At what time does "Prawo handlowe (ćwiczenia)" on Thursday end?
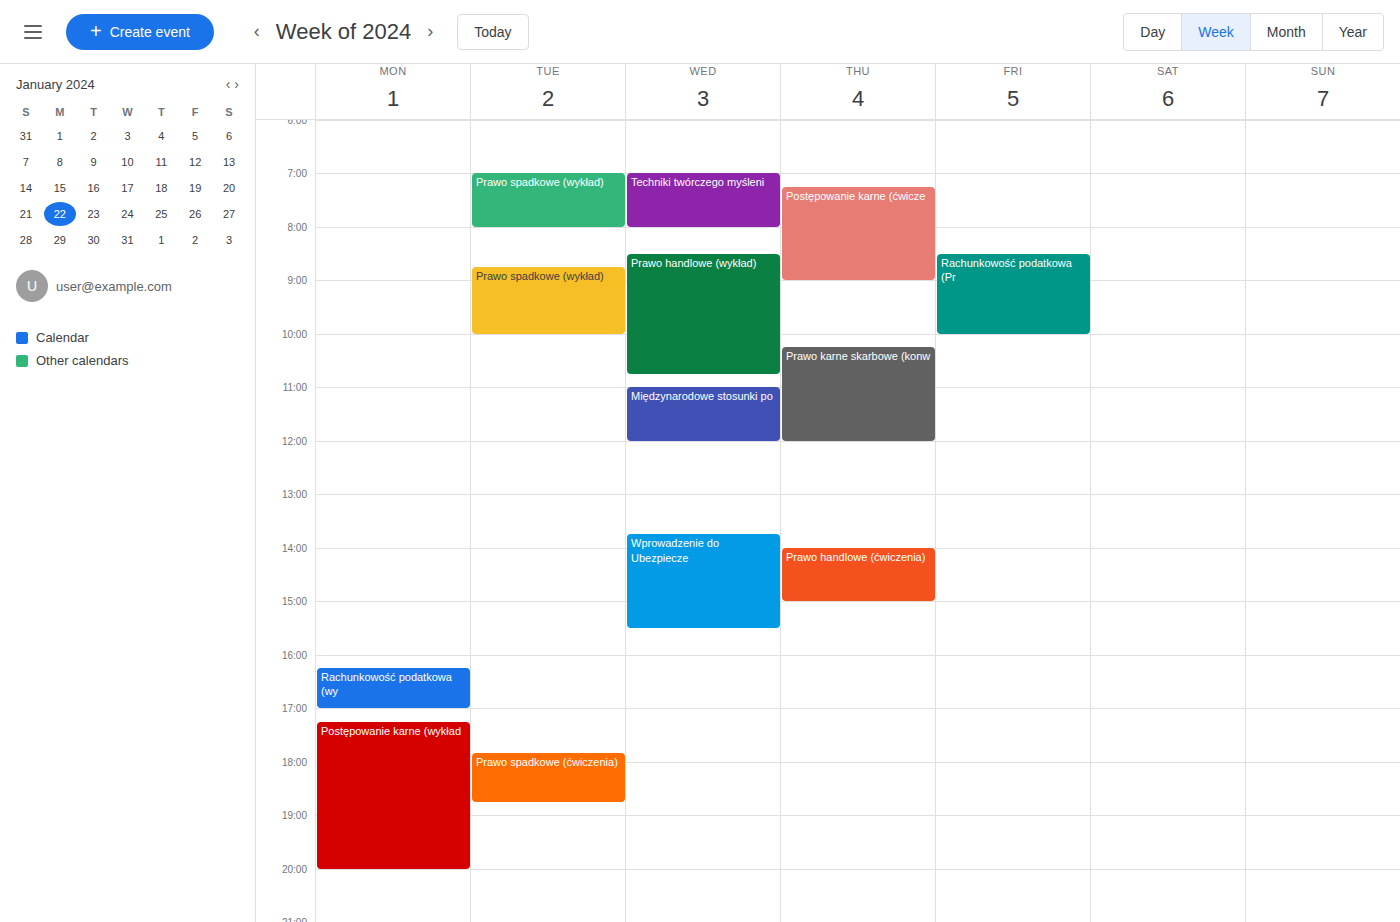
3:00 PM